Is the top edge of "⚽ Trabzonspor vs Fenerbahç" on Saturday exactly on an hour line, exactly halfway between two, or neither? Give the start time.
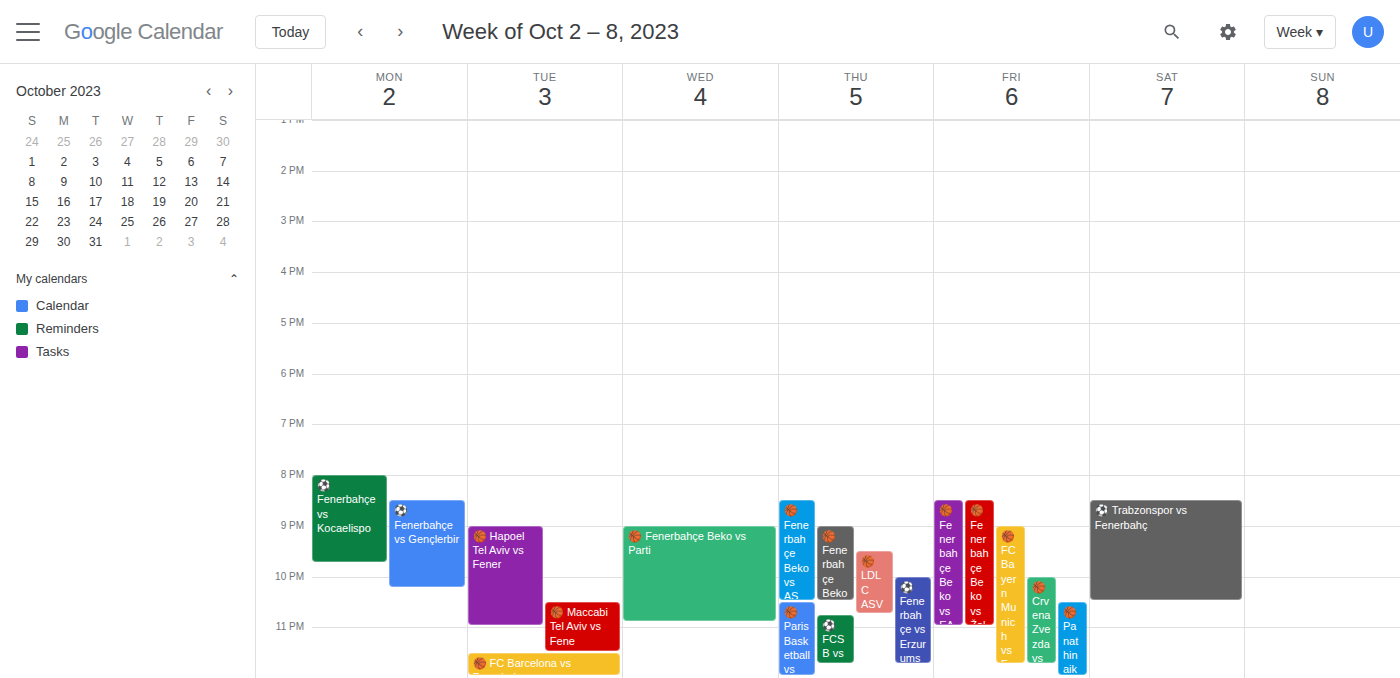
8:30 PM -- halfway between the 8 PM and 9 PM lines.